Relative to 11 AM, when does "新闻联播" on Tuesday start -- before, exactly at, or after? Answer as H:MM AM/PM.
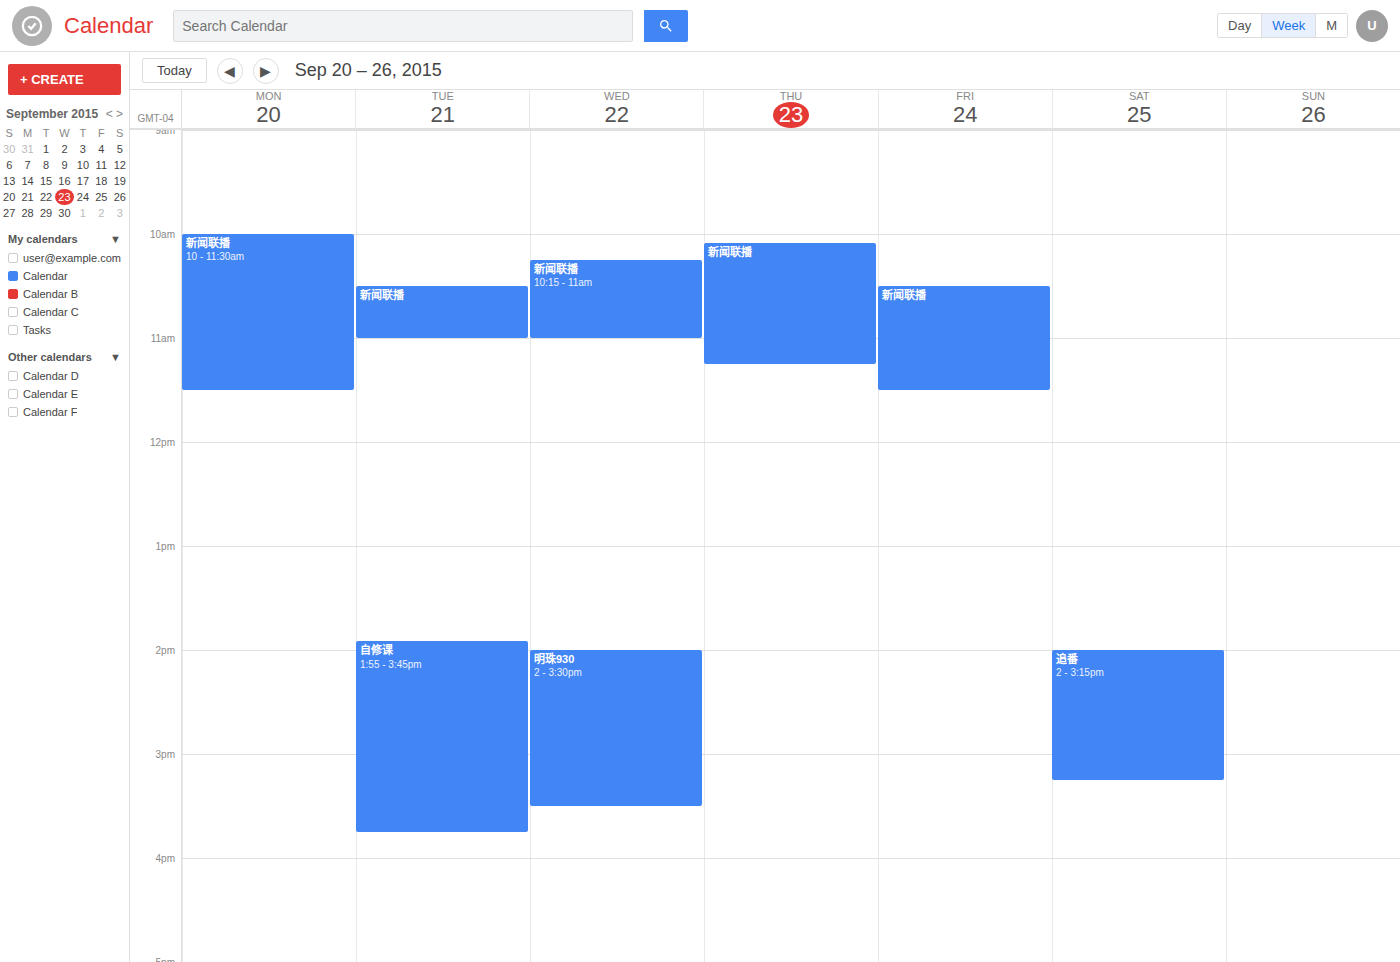
10:30 AM -- before 11 AM, 30 minutes above the 11 AM line.